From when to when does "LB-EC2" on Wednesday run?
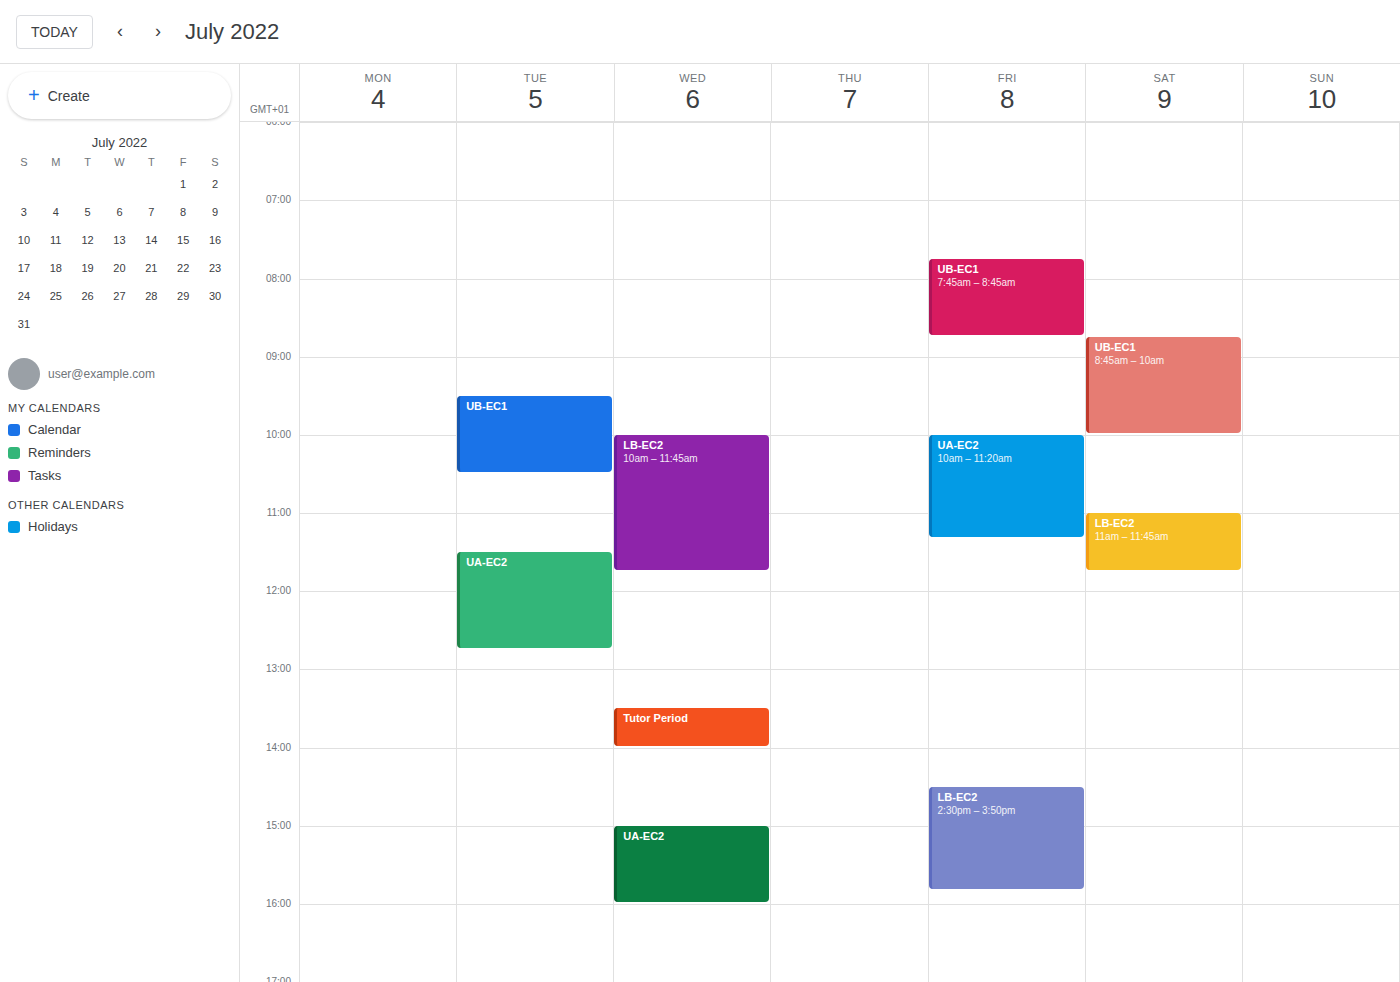
10:00 to 11:45